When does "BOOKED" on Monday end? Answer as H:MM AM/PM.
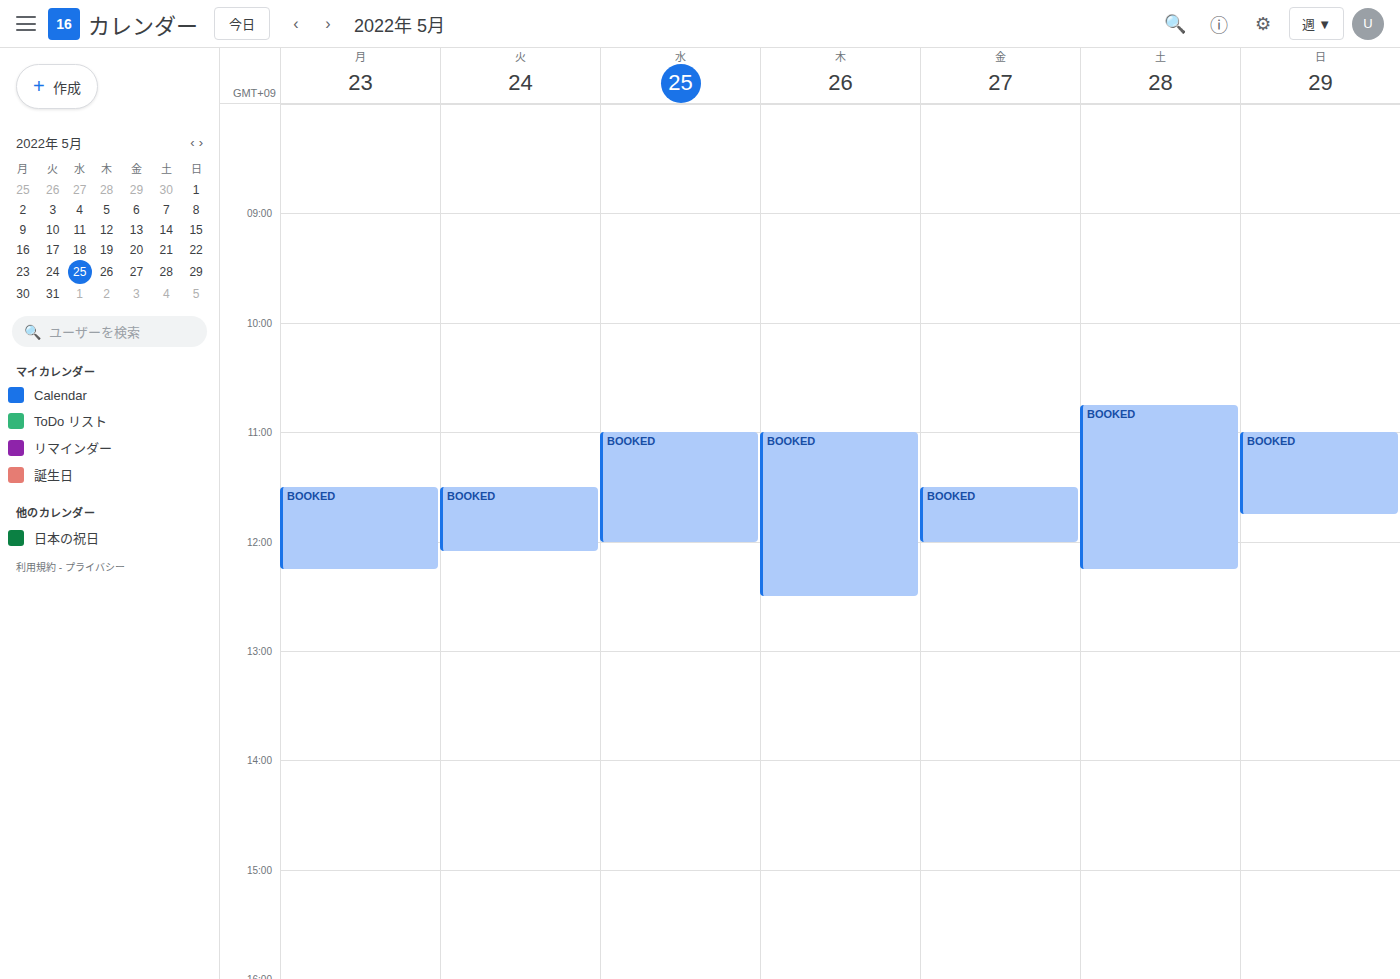
12:15 PM